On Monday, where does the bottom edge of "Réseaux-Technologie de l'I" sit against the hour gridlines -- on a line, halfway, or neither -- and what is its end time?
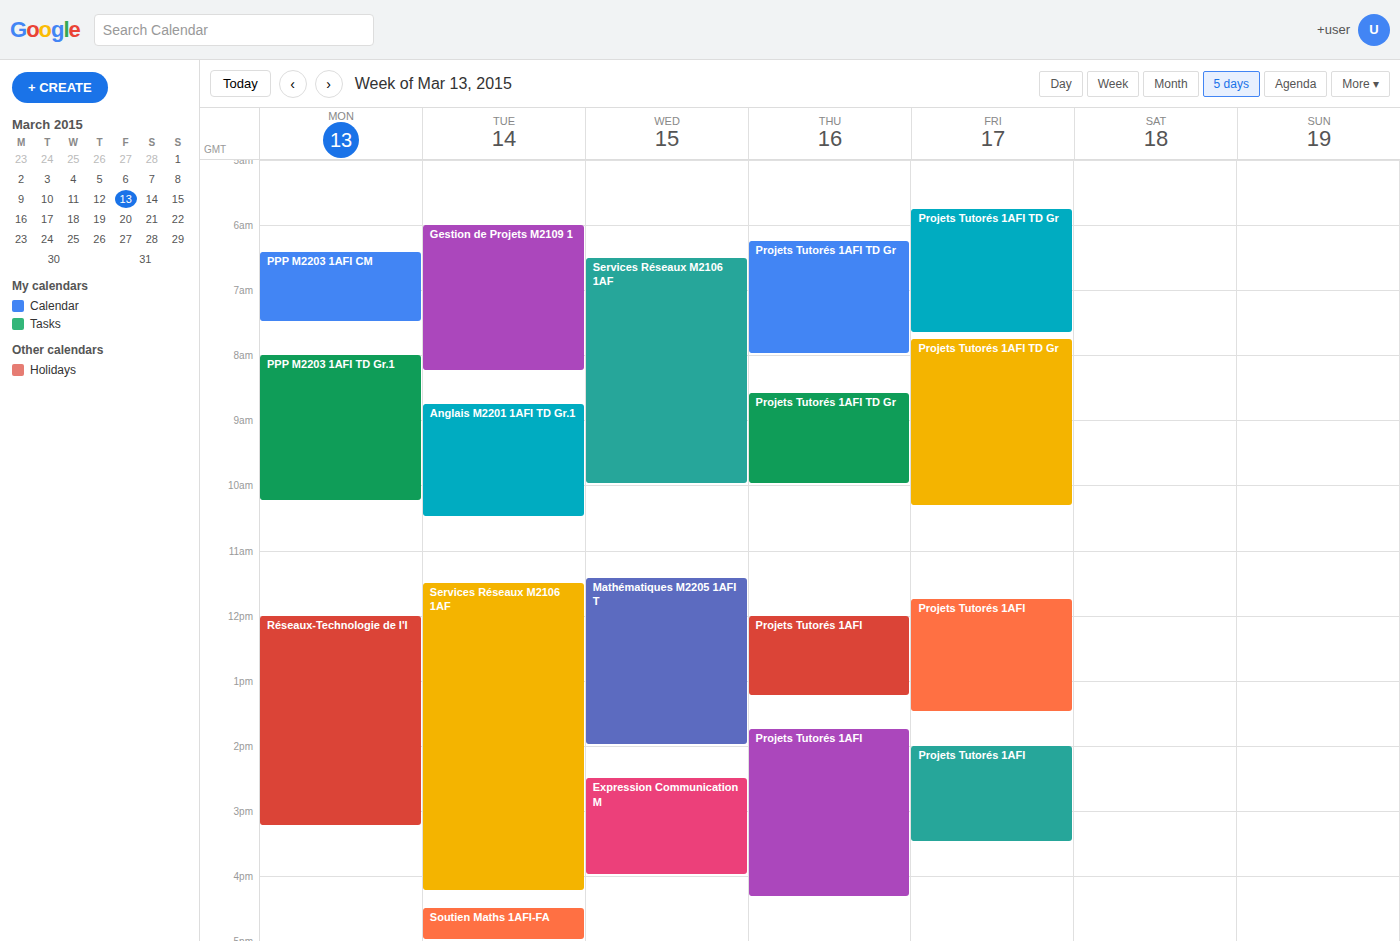
3:15 PM -- neither: a quarter of the way from the 3 PM line to the 4 PM line.